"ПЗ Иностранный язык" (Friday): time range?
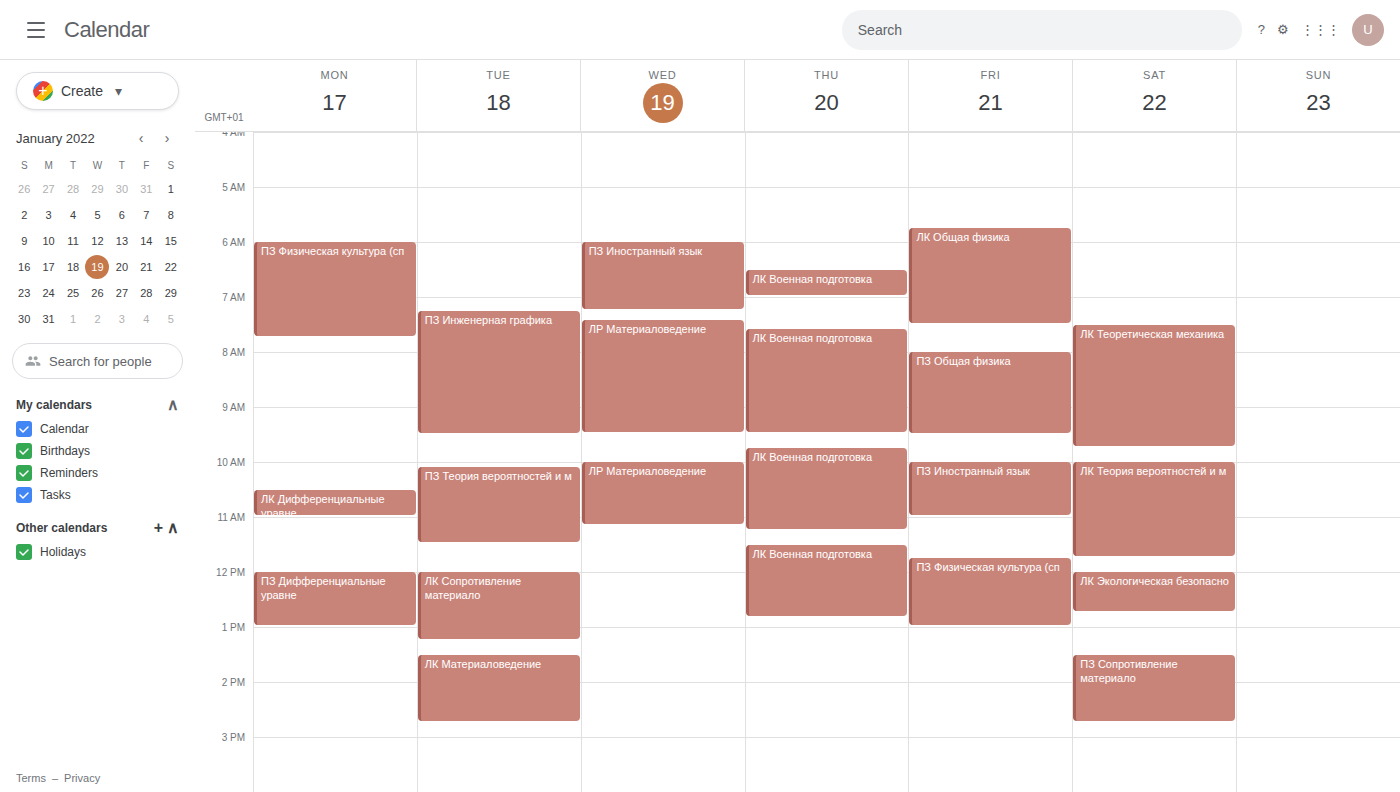
10:00 AM to 11:00 AM